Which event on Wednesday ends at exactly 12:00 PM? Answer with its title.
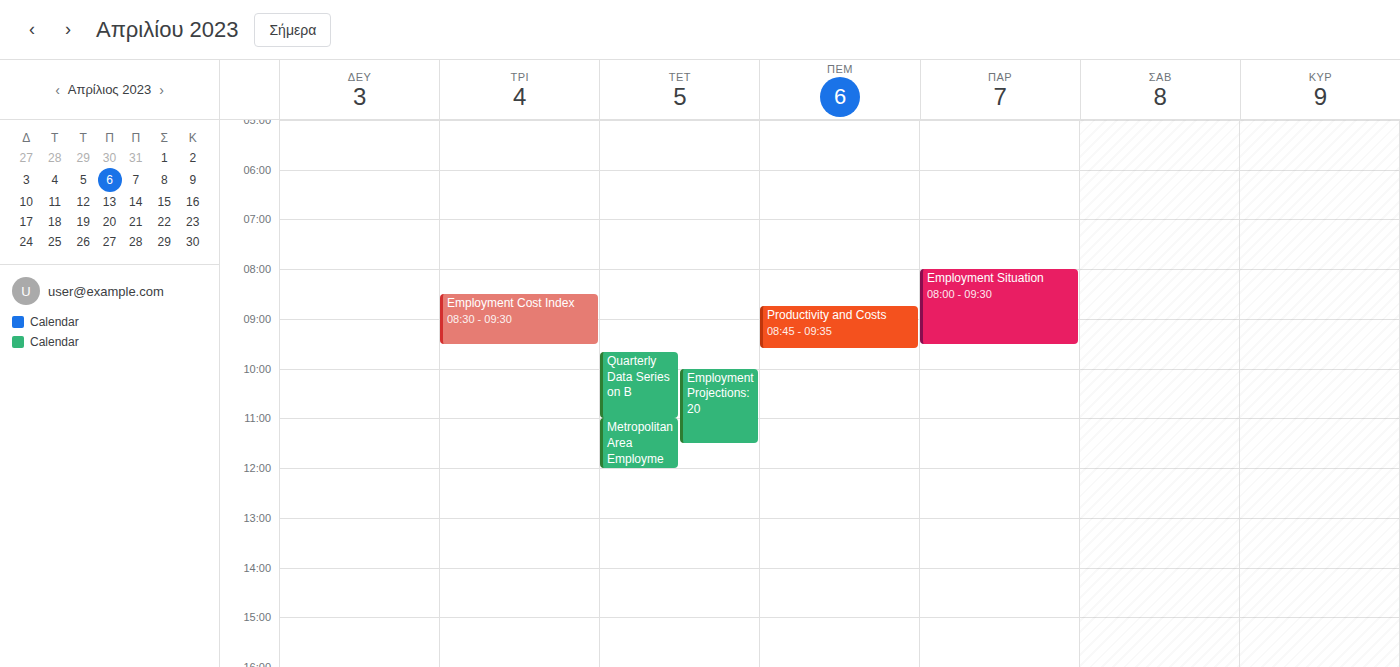
"Metropolitan Area Employme"